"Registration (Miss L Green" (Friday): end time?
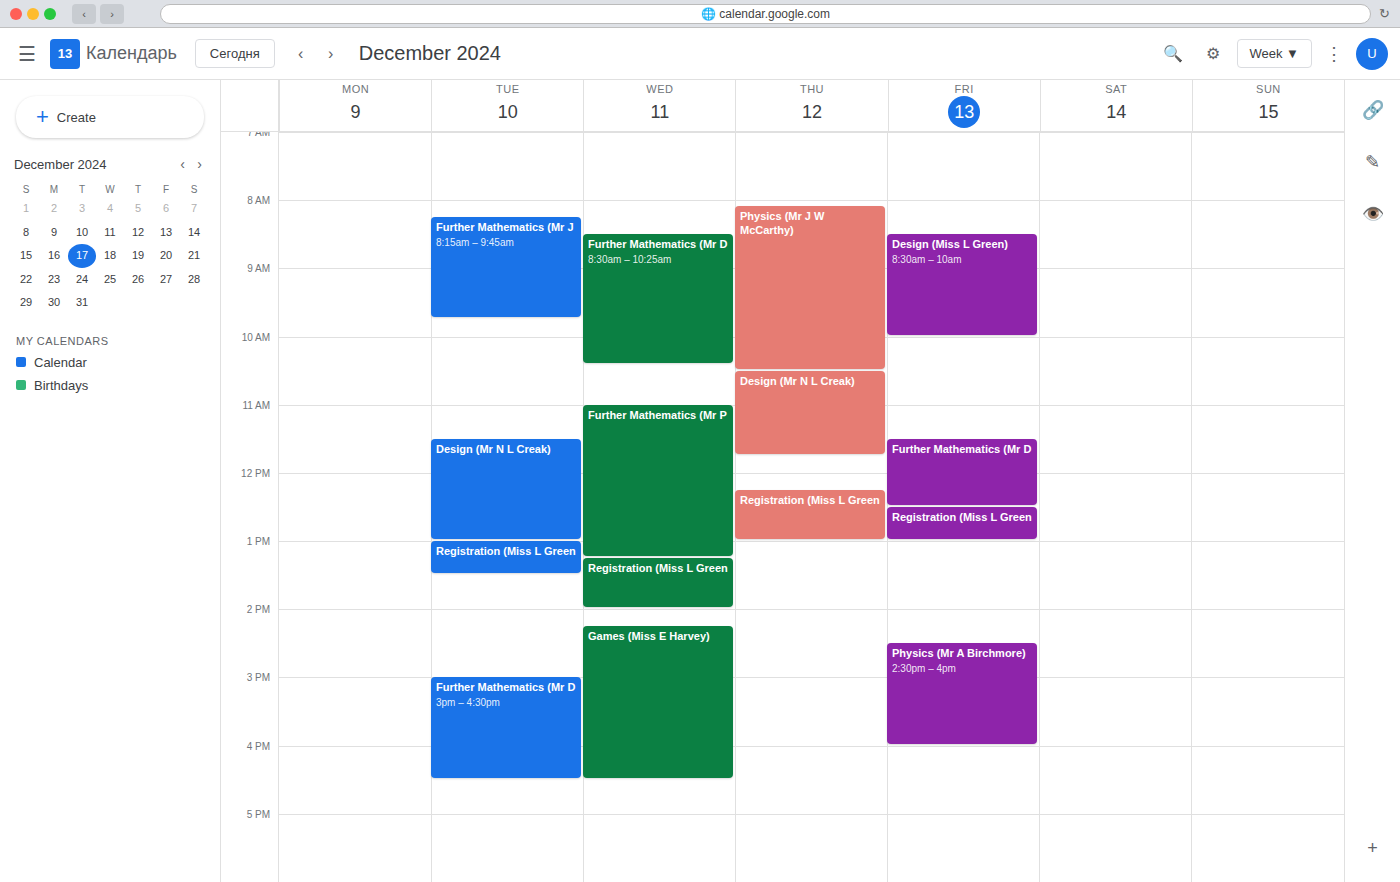
13:00